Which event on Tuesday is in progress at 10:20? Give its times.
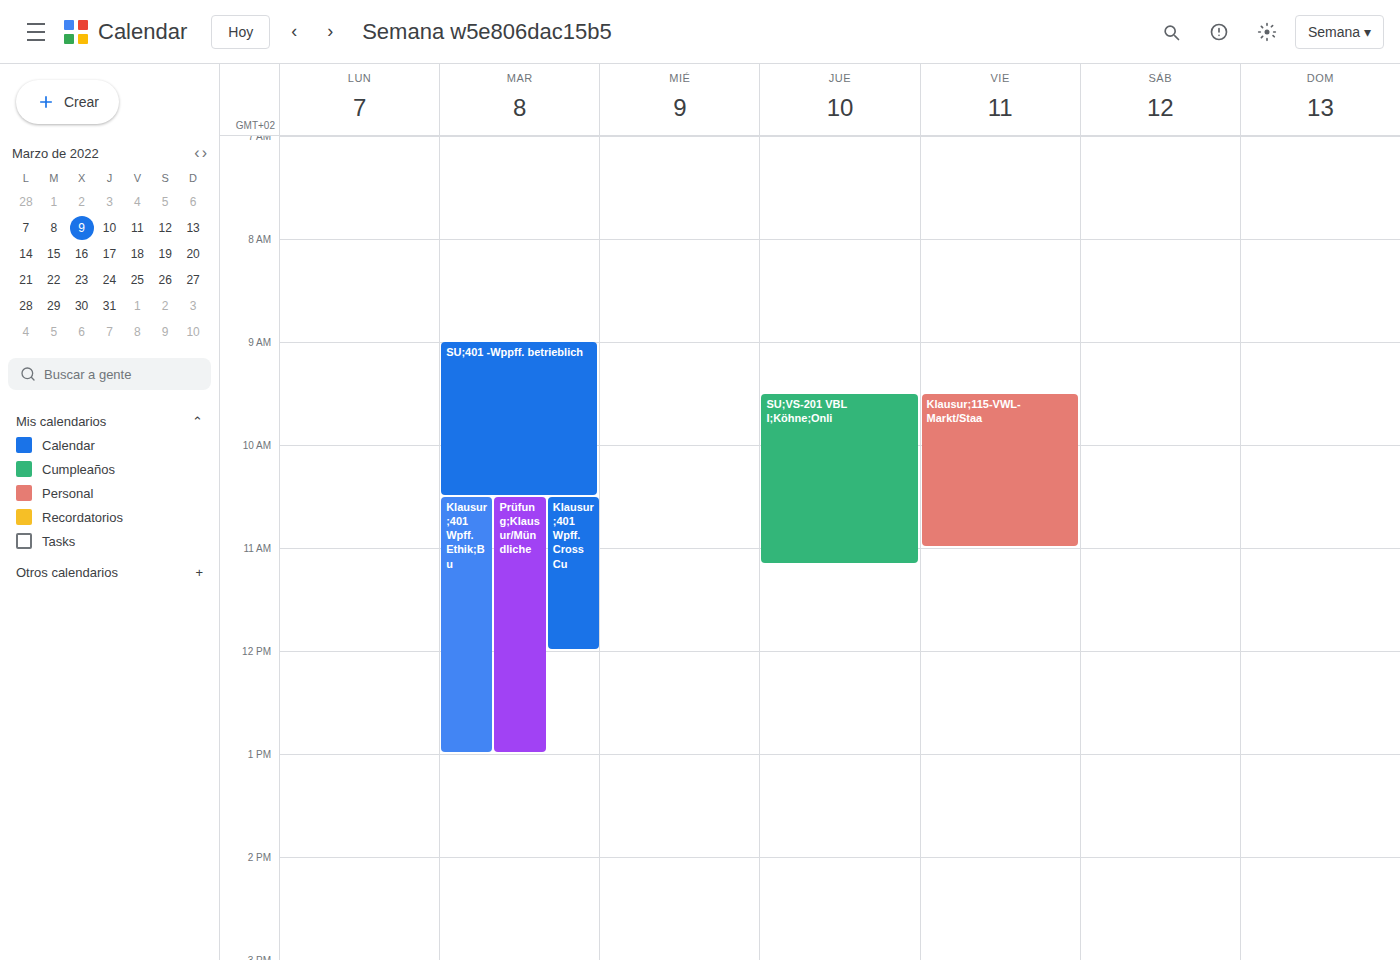
"SU;401 -Wppff. betrieblich", 09:00 to 10:30